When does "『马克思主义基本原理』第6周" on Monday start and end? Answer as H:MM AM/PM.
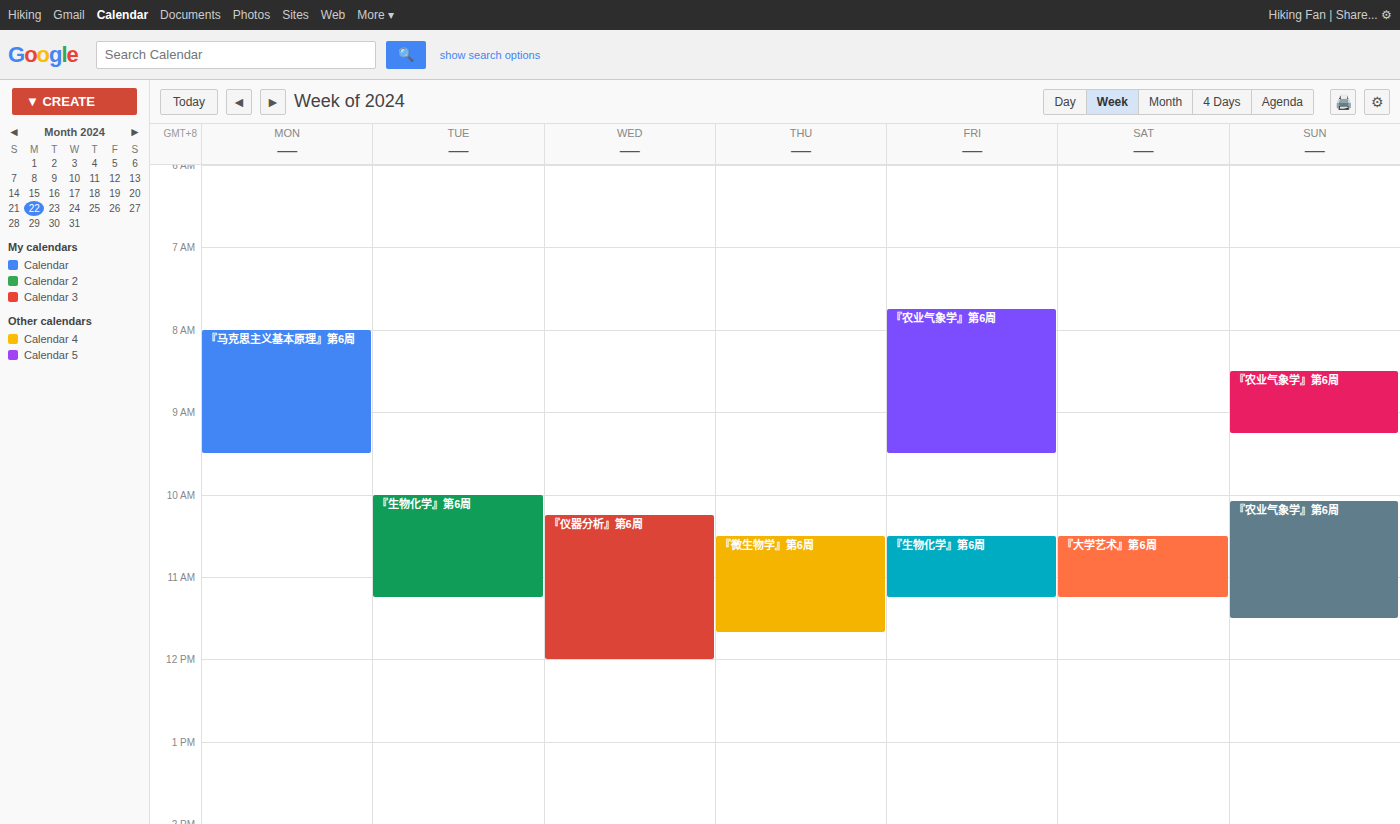
8:00 AM to 9:30 AM